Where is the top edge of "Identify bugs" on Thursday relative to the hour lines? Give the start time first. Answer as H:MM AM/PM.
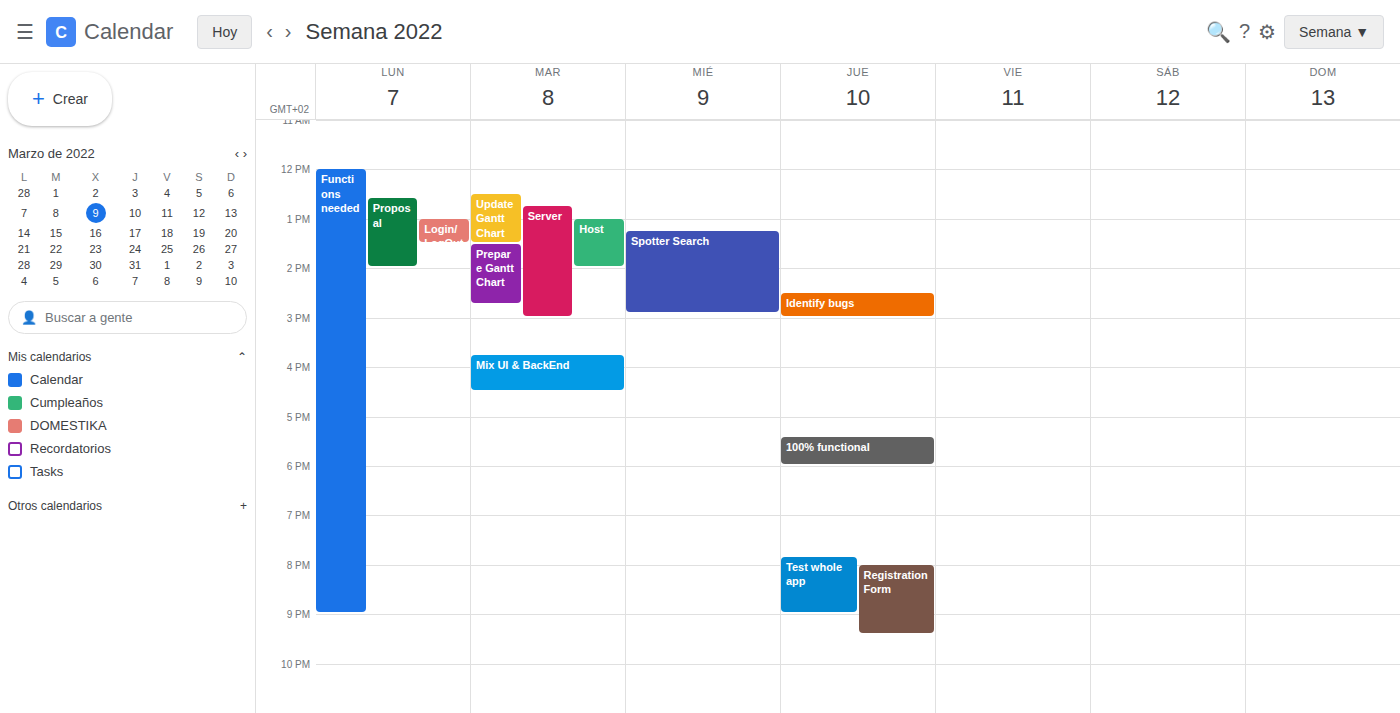
2:30 PM -- halfway between the 2 PM and 3 PM lines.